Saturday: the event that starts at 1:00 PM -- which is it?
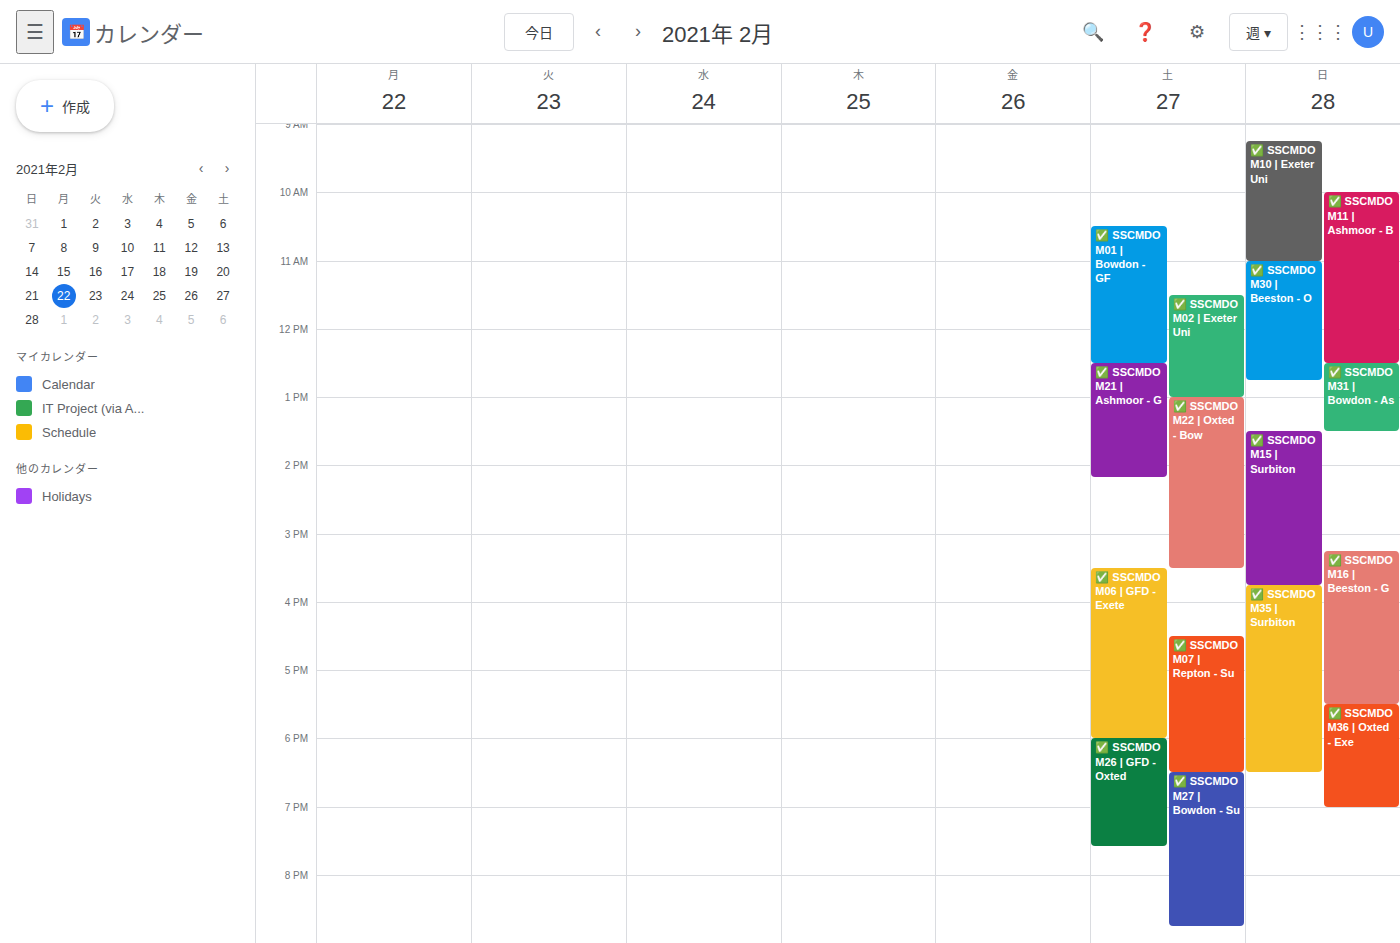
"✅ SSCMDO M22 | Oxted - Bow"